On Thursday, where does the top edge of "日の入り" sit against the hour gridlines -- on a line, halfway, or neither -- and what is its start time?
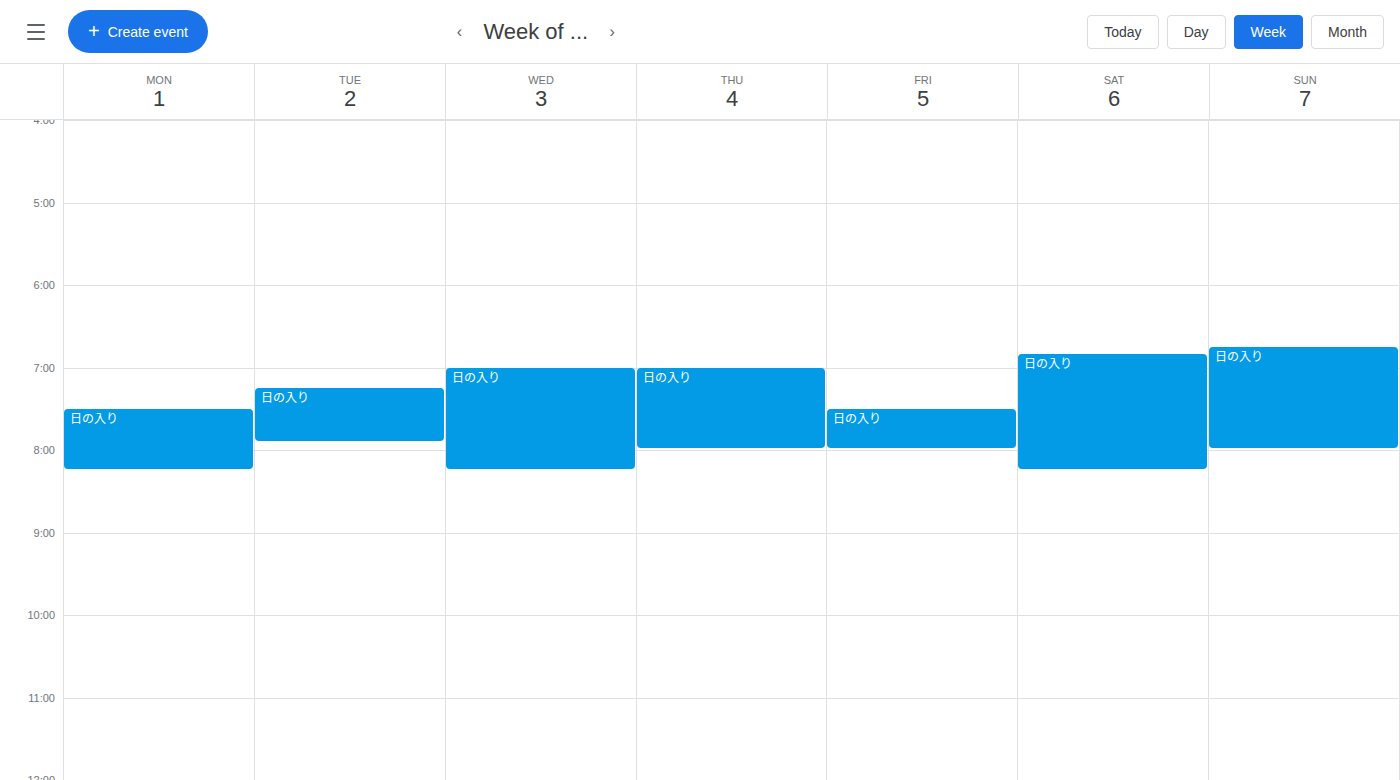
7:00 AM -- exactly on the 7 AM line.